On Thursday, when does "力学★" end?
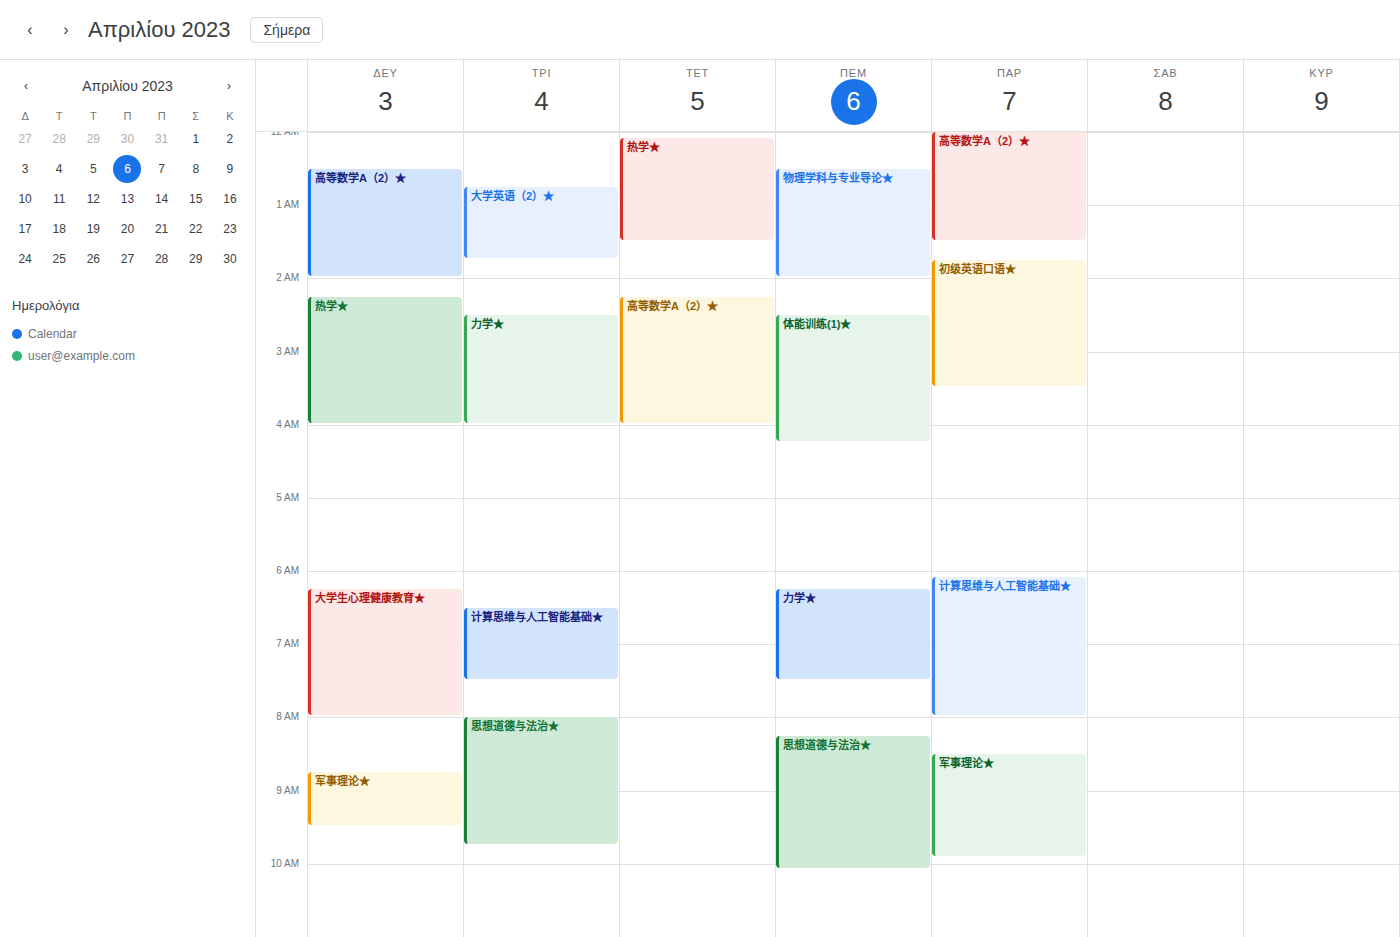
7:30 AM